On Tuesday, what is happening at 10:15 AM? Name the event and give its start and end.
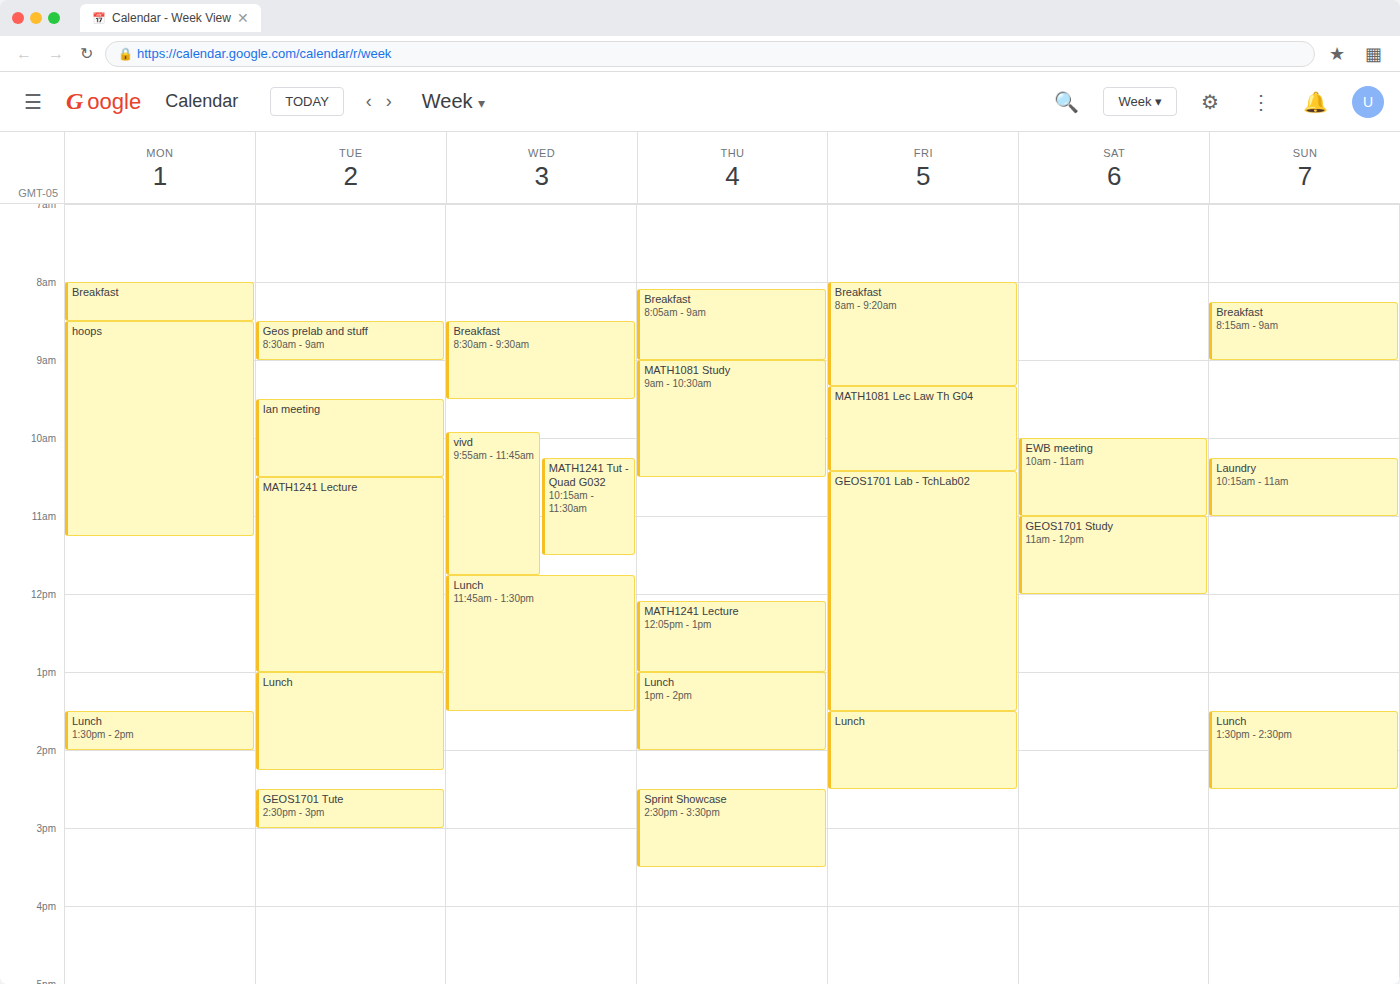
"Ian meeting", 9:30 AM to 10:30 AM